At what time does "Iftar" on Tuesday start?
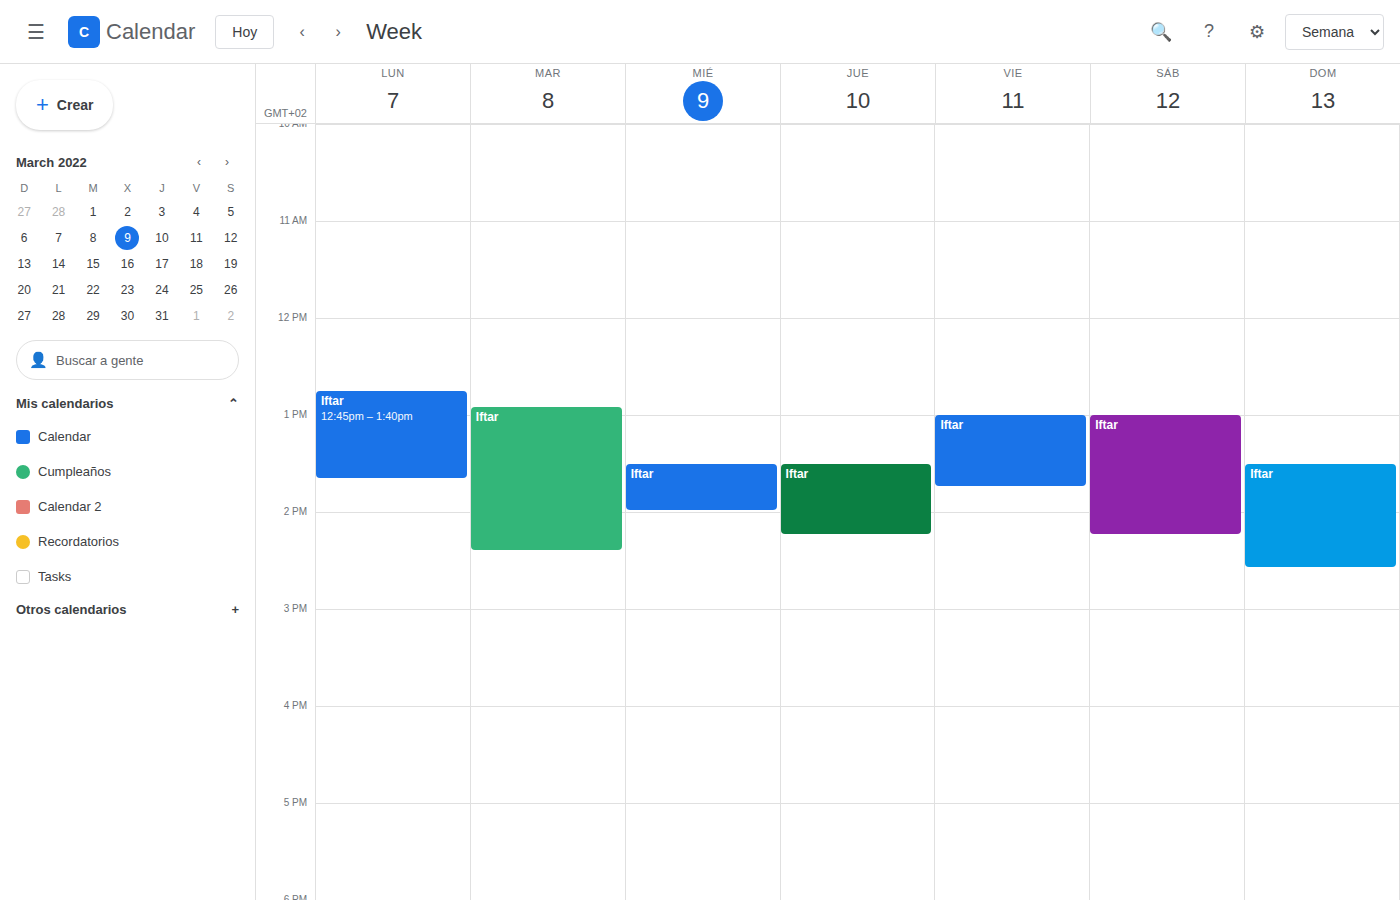
12:55 PM